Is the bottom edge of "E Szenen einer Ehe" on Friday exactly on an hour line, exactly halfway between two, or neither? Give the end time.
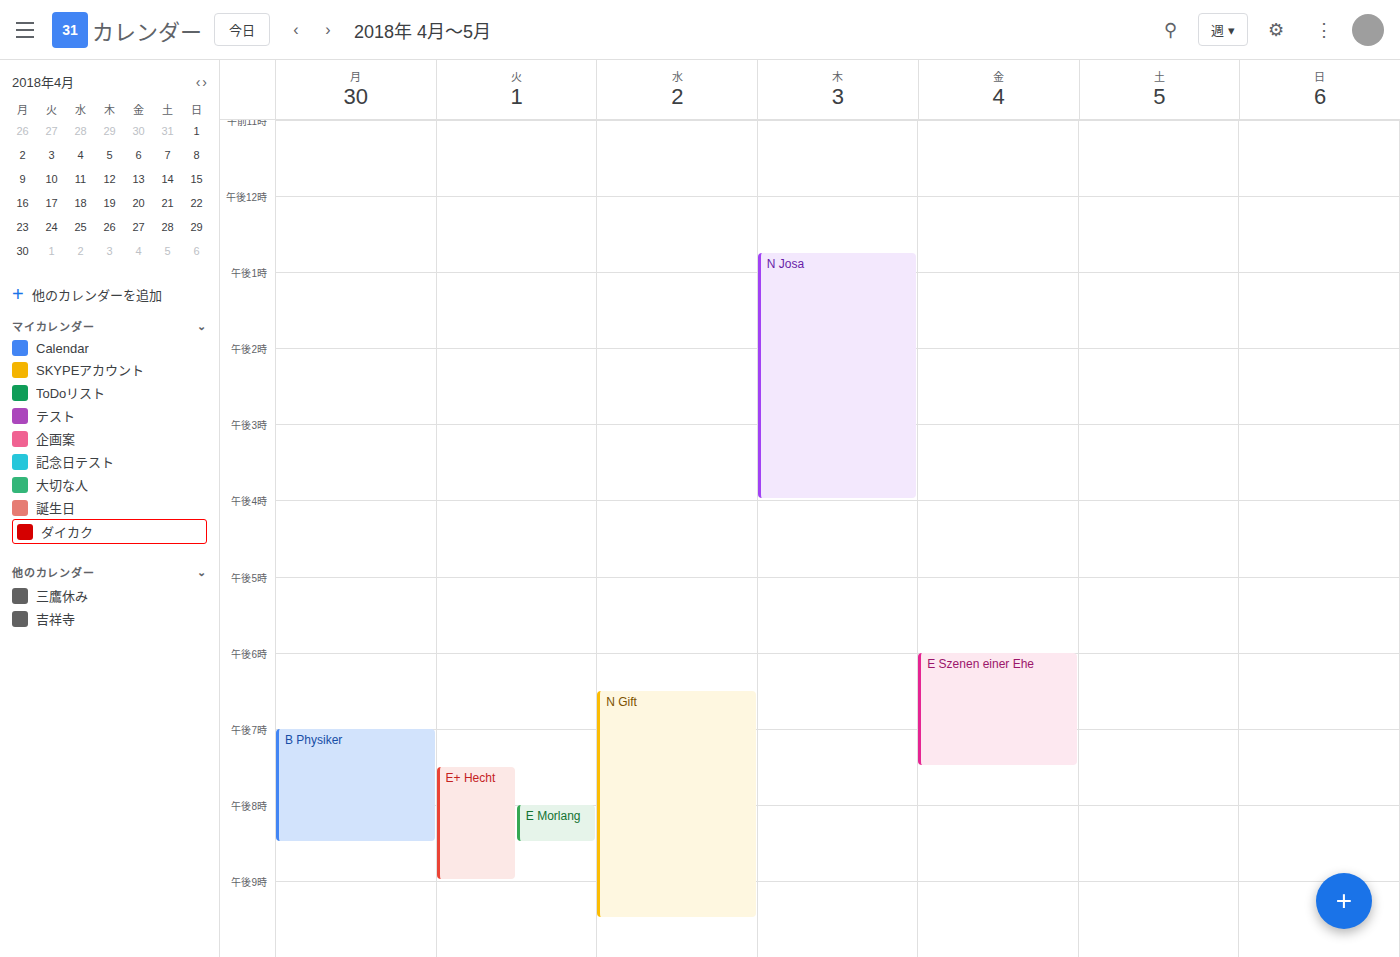
7:30 PM -- halfway between the 7 PM and 8 PM lines.